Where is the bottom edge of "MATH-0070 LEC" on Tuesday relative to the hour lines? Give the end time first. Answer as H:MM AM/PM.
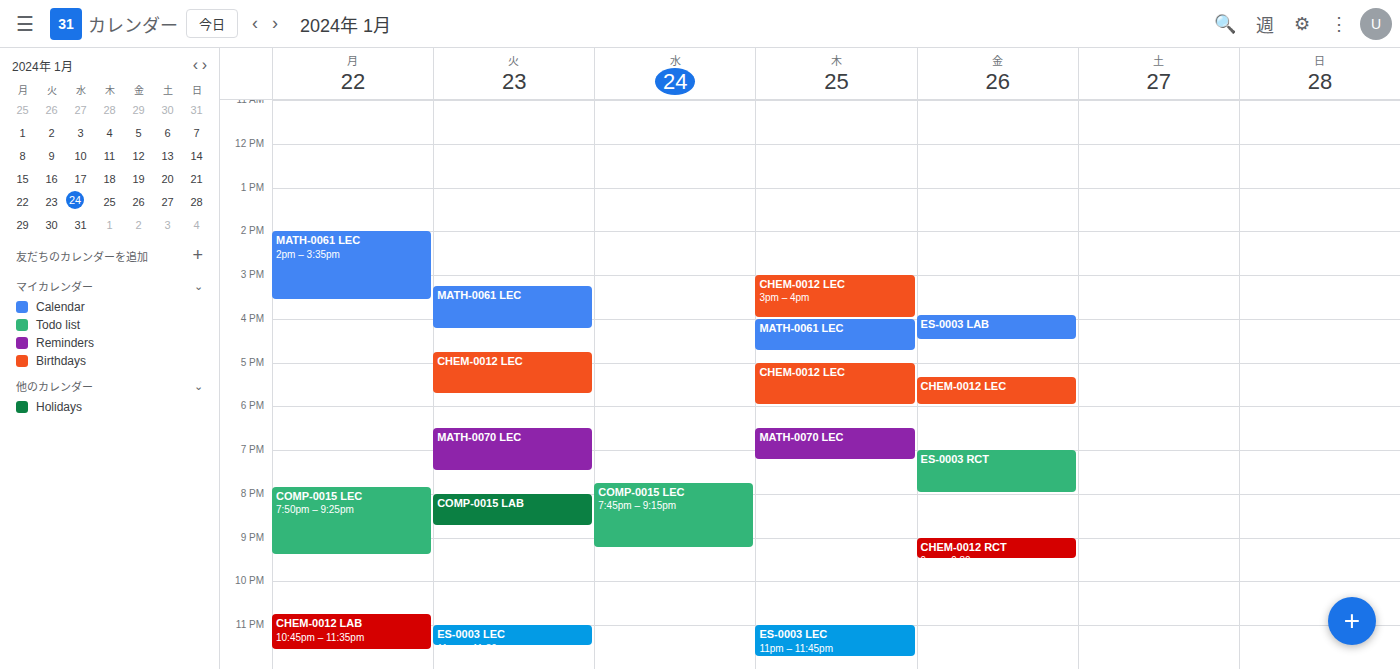
7:30 PM -- halfway between the 7 PM and 8 PM lines.